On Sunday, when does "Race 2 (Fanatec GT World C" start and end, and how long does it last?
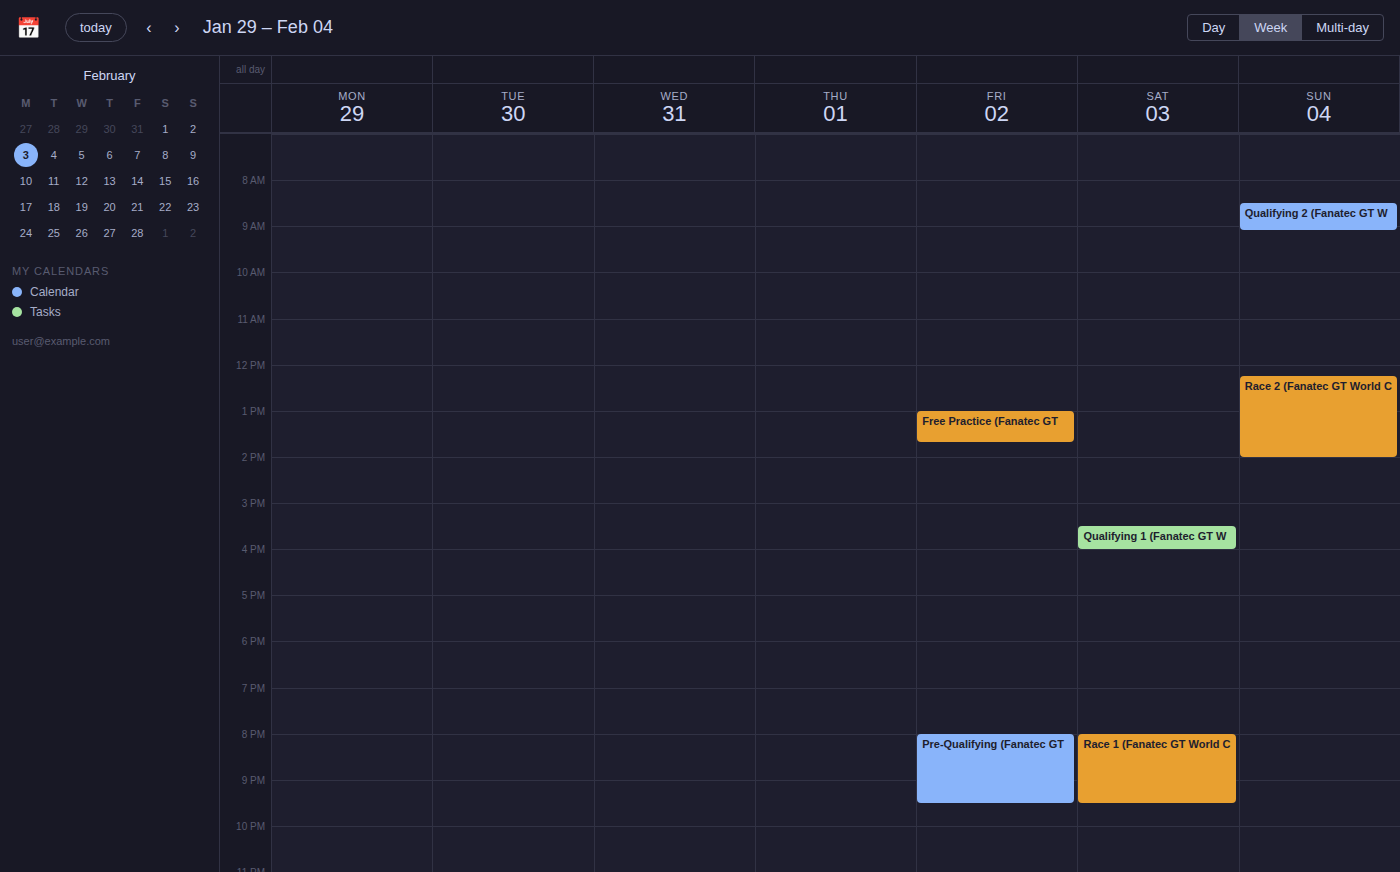
12:15 to 14:00, 1 hour 45 minutes